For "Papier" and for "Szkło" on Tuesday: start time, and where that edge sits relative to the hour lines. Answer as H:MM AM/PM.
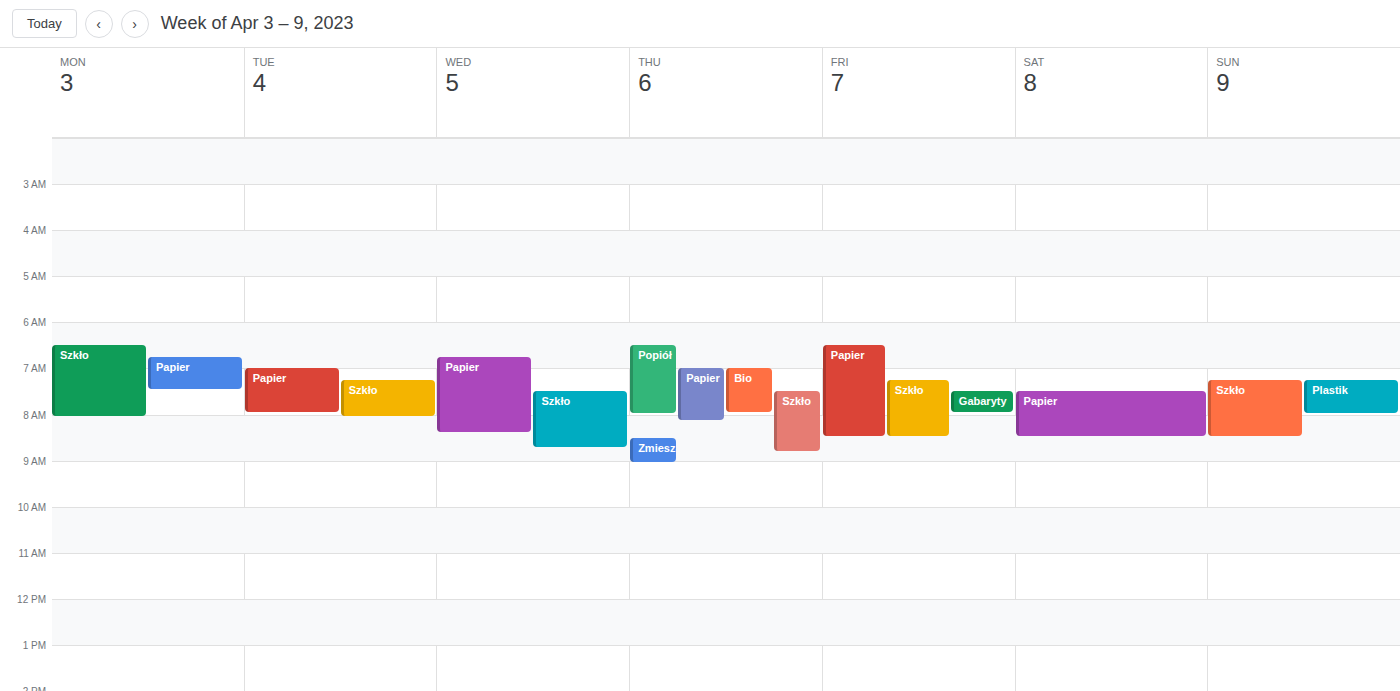
"Papier": 7:00 AM, exactly on the 7 AM line. "Szkło": 7:15 AM, neither: a quarter of the way from the 7 AM line to the 8 AM line.